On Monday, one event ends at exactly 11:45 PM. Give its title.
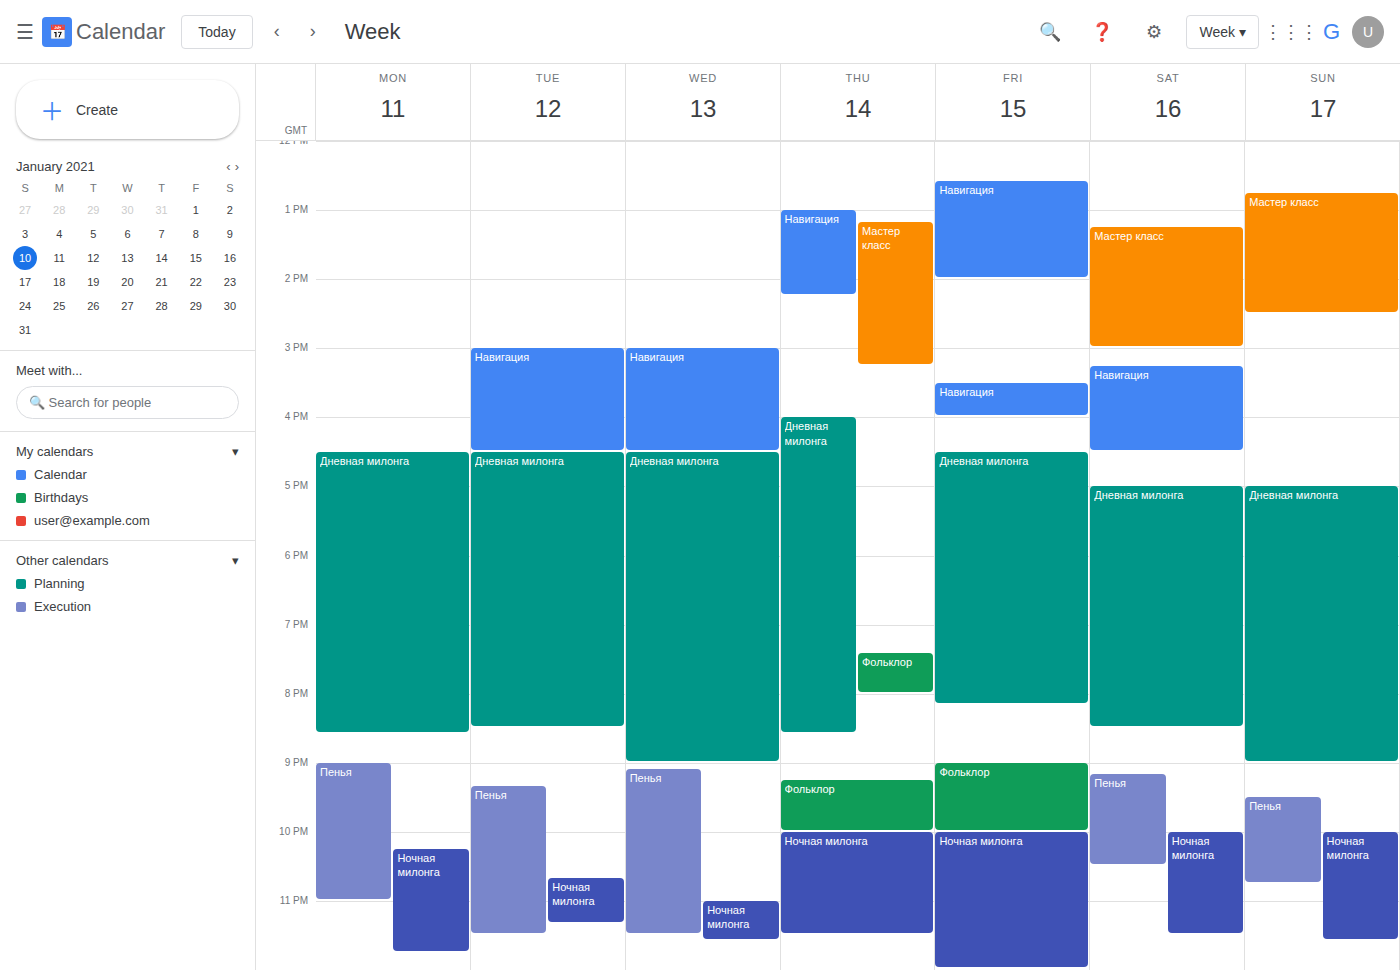
"Ночная милонга"